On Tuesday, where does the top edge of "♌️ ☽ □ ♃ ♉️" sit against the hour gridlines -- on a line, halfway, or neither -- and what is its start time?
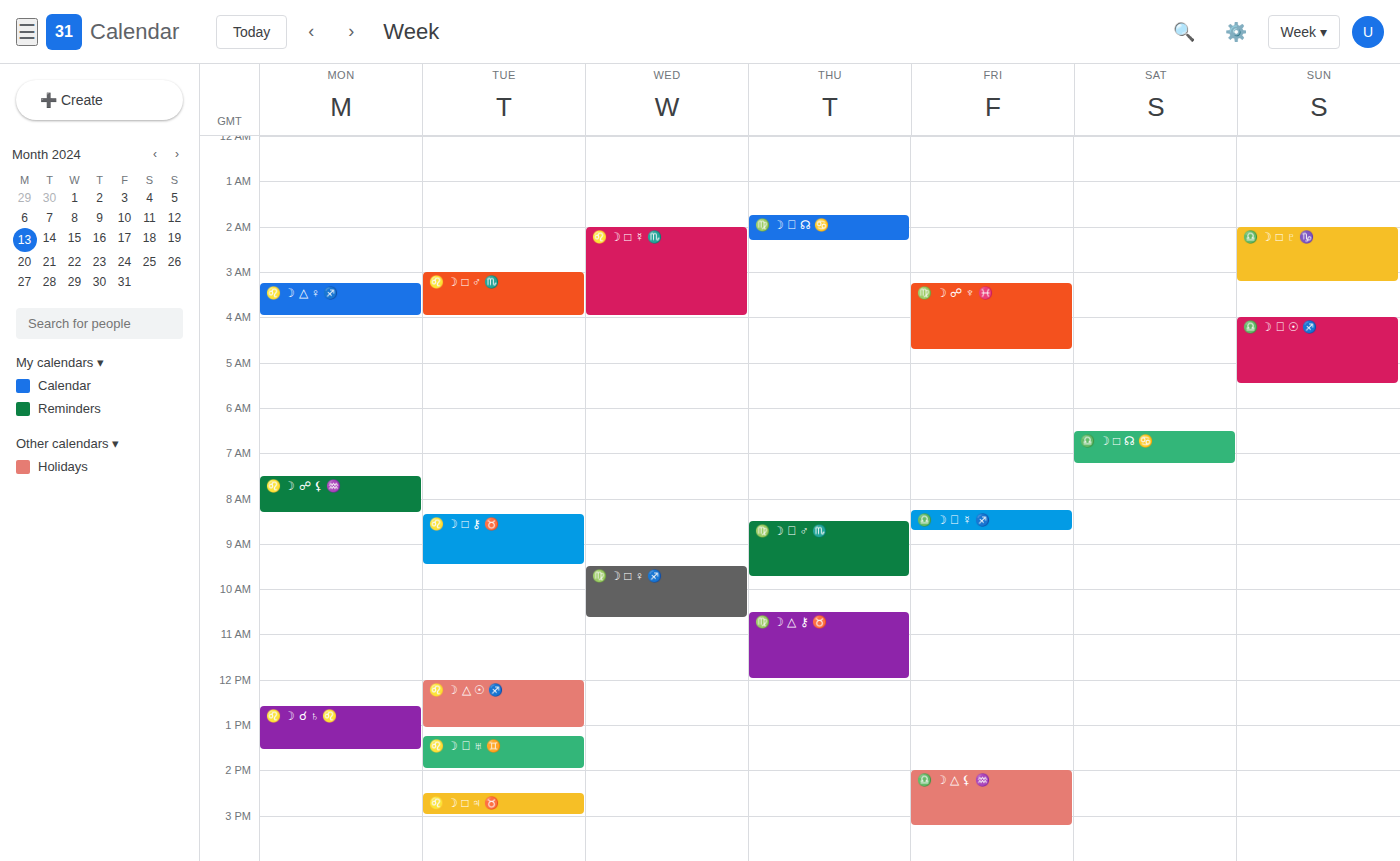
2:30 PM -- halfway between the 2 PM and 3 PM lines.